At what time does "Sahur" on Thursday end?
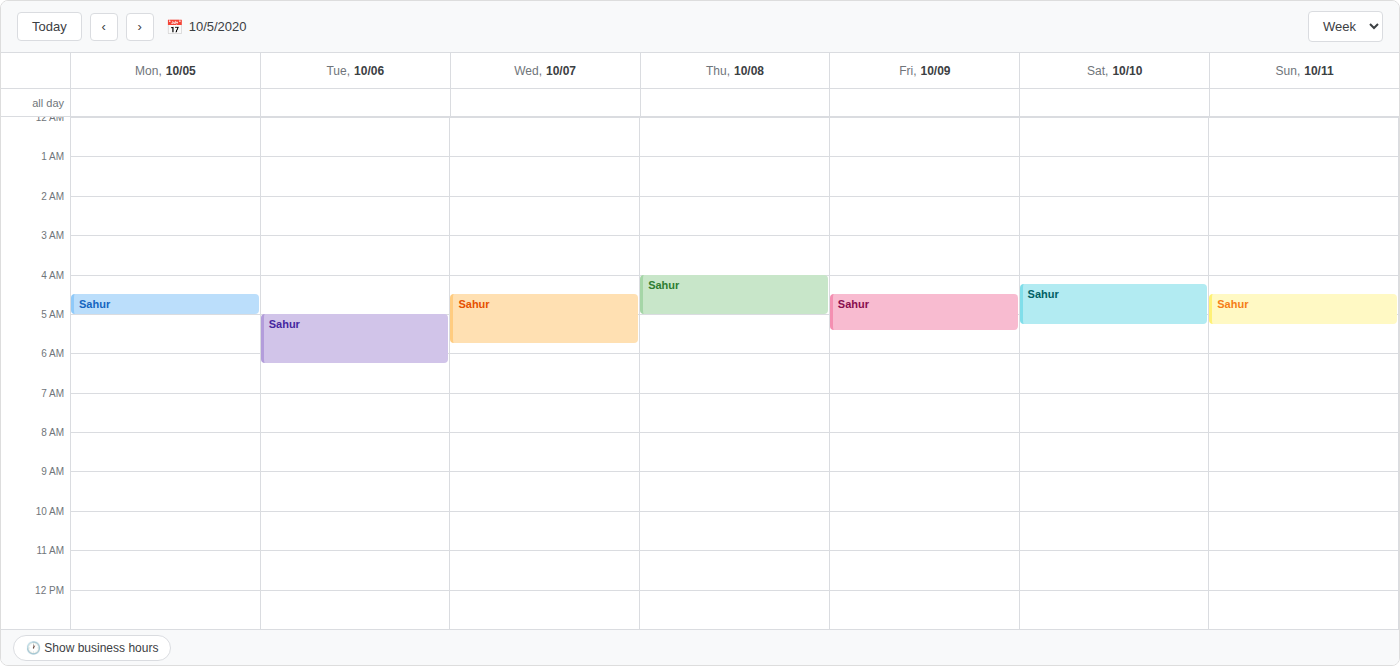
5:00 AM